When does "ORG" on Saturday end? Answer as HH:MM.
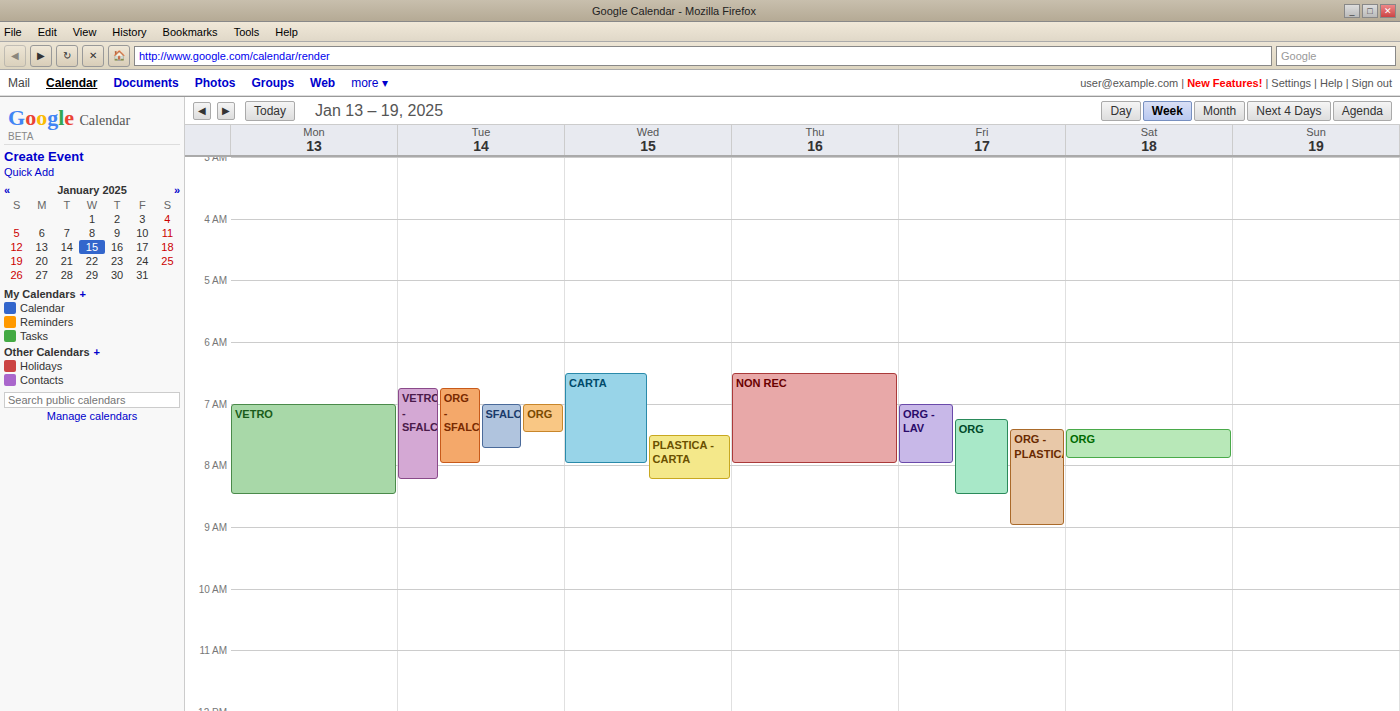
07:55